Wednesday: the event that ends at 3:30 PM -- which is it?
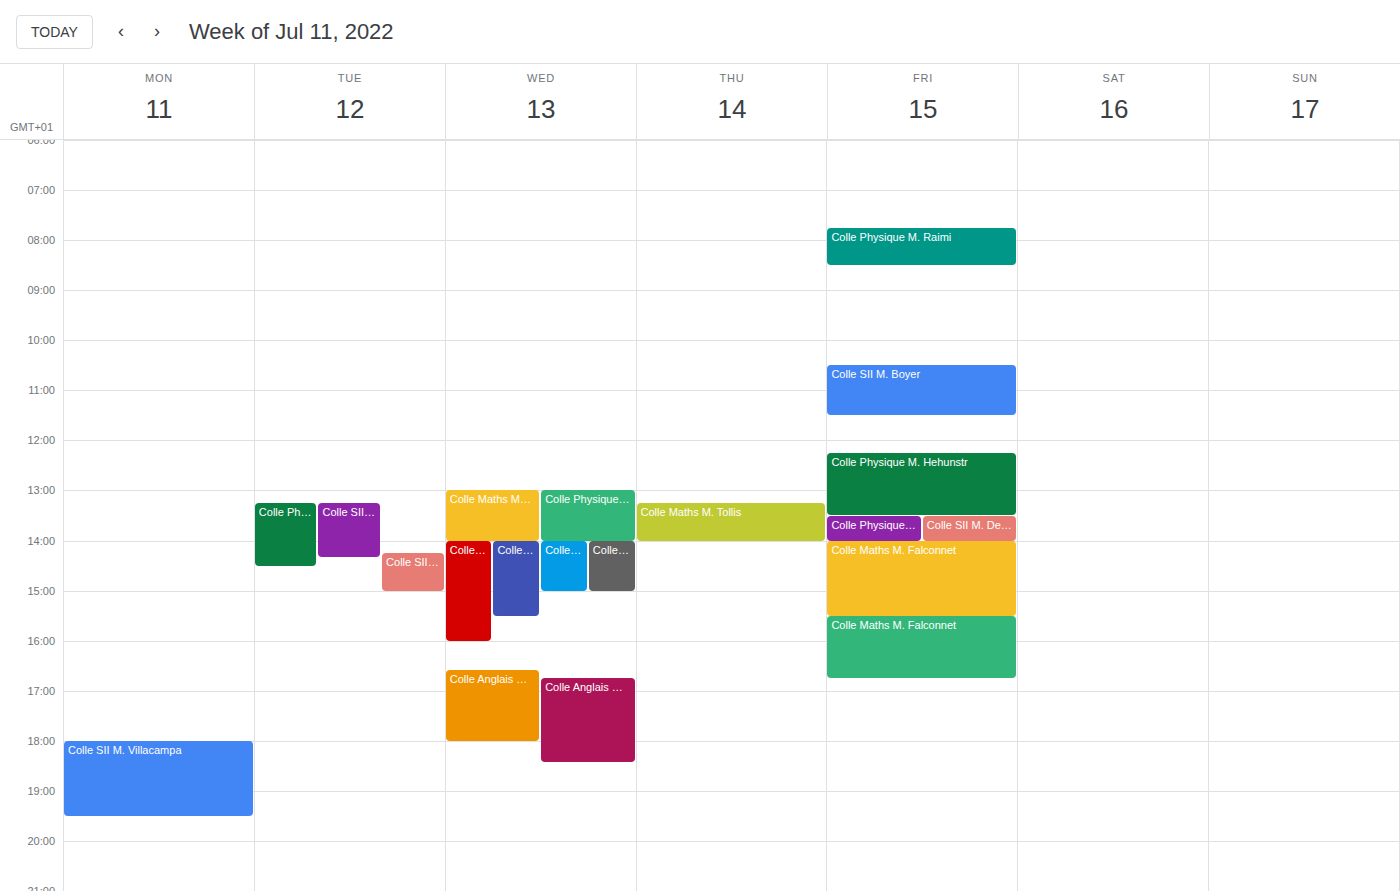
"Colle Maths M. Siffert"